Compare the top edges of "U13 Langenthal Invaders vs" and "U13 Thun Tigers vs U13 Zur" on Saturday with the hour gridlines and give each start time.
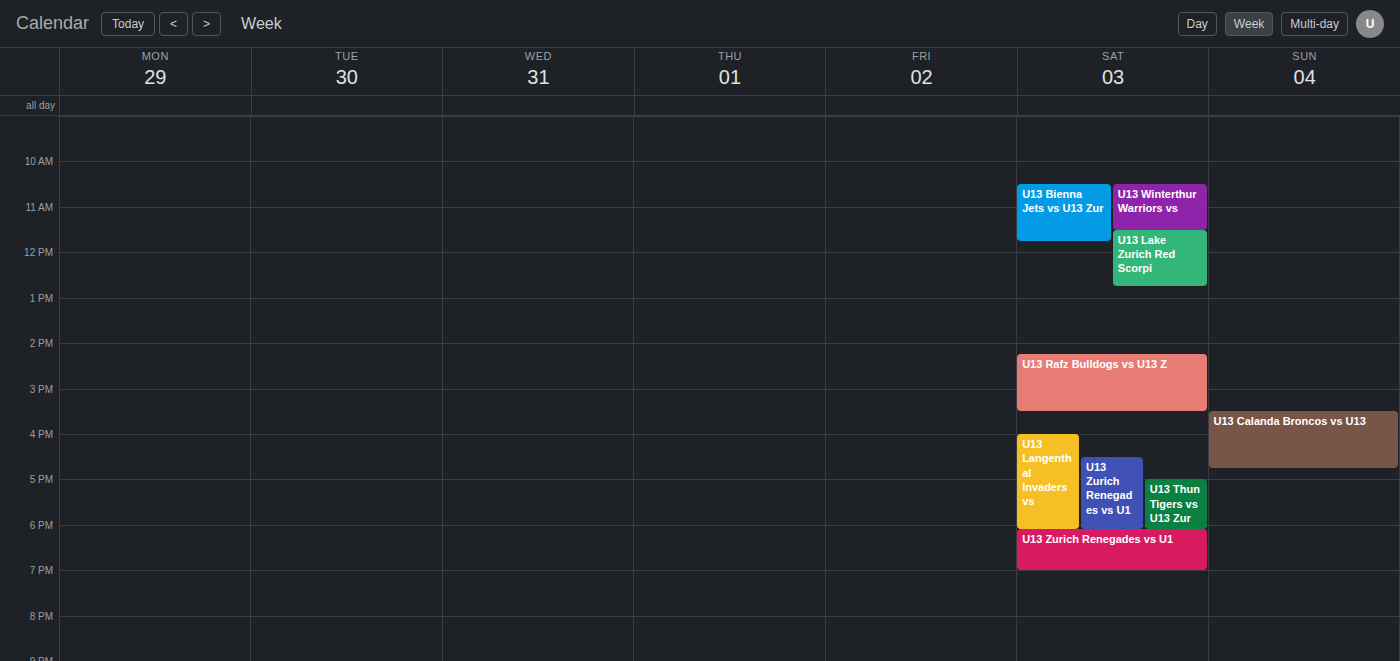
"U13 Langenthal Invaders vs": 4:00 PM, exactly on the 4 PM line. "U13 Thun Tigers vs U13 Zur": 5:00 PM, exactly on the 5 PM line.